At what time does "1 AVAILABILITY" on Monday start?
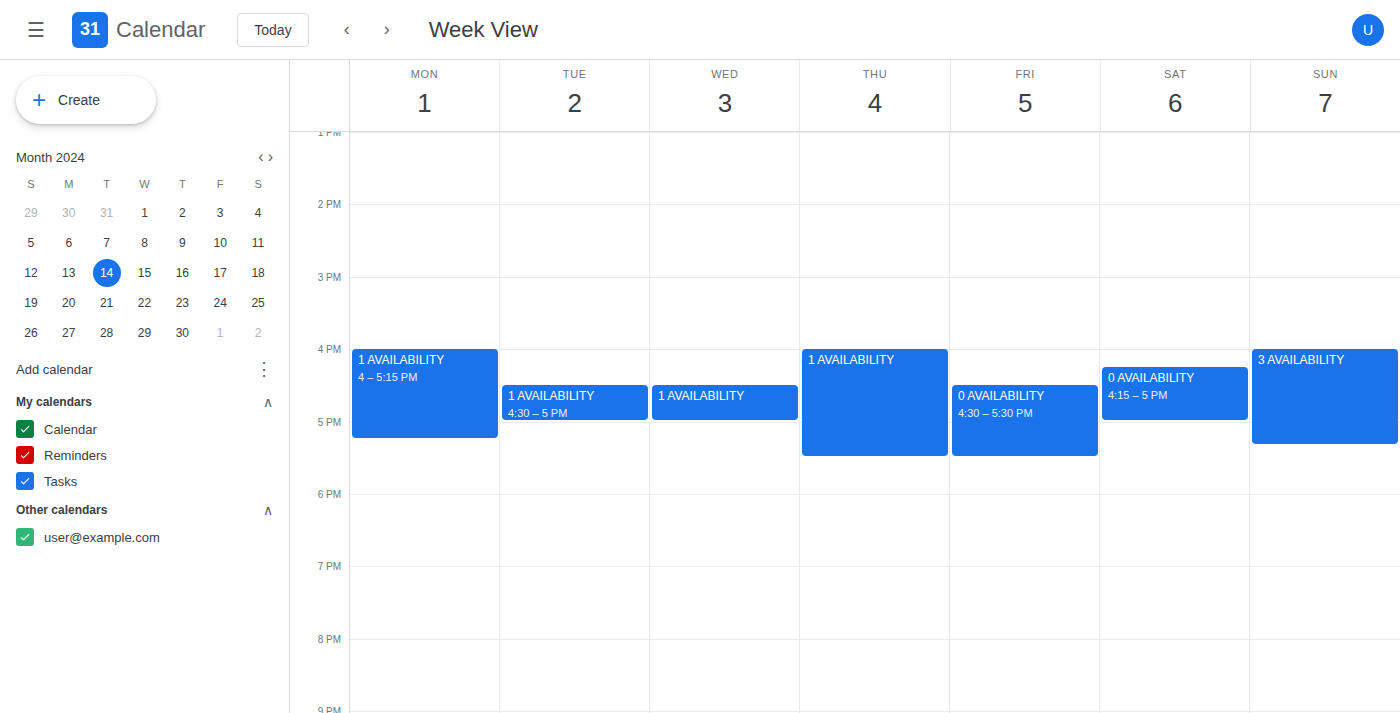
4:00 PM